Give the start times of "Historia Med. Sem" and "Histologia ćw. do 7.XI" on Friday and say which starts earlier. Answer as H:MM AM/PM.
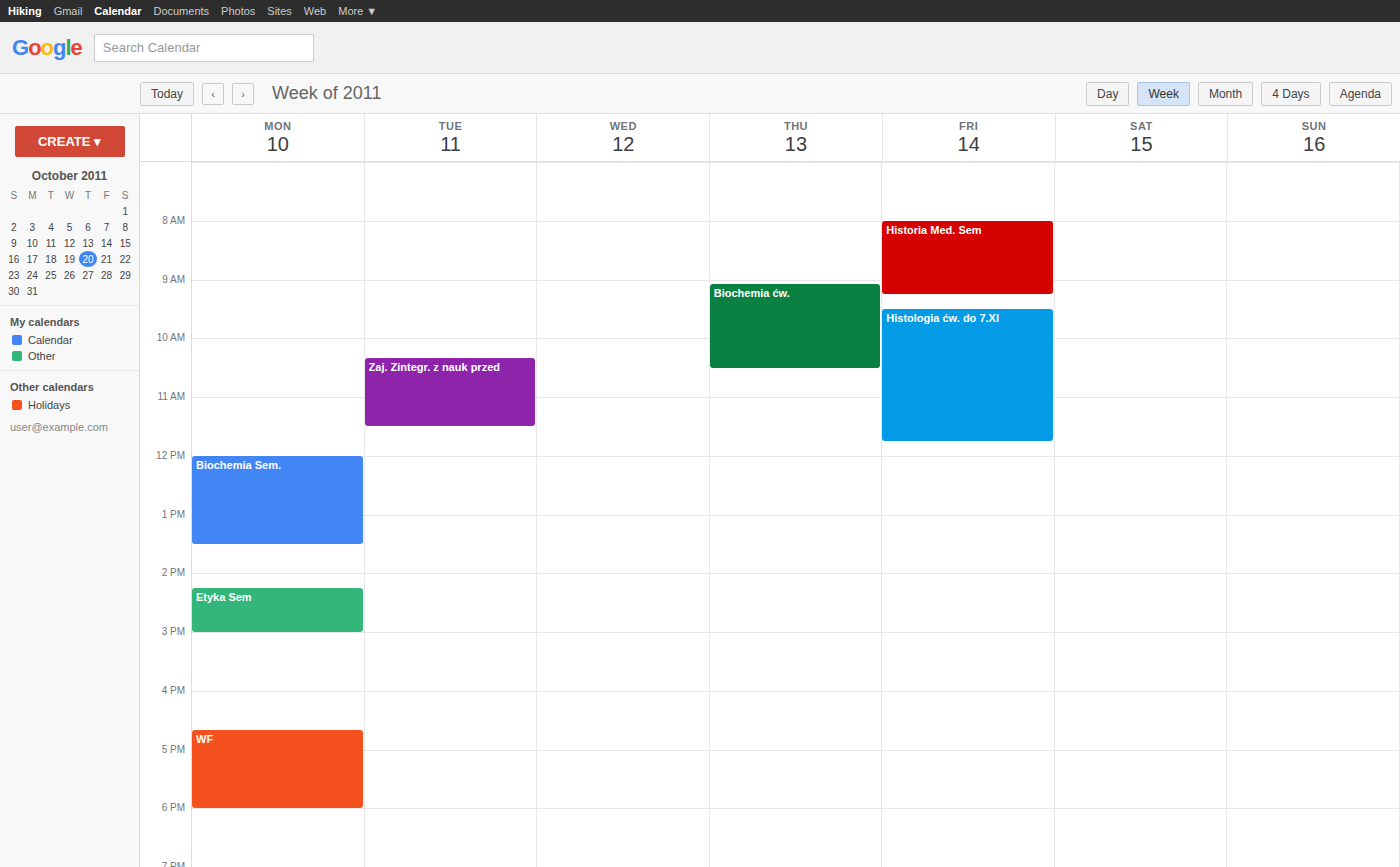
"Historia Med. Sem" 8:00 AM; "Histologia ćw. do 7.XI" 9:30 AM.